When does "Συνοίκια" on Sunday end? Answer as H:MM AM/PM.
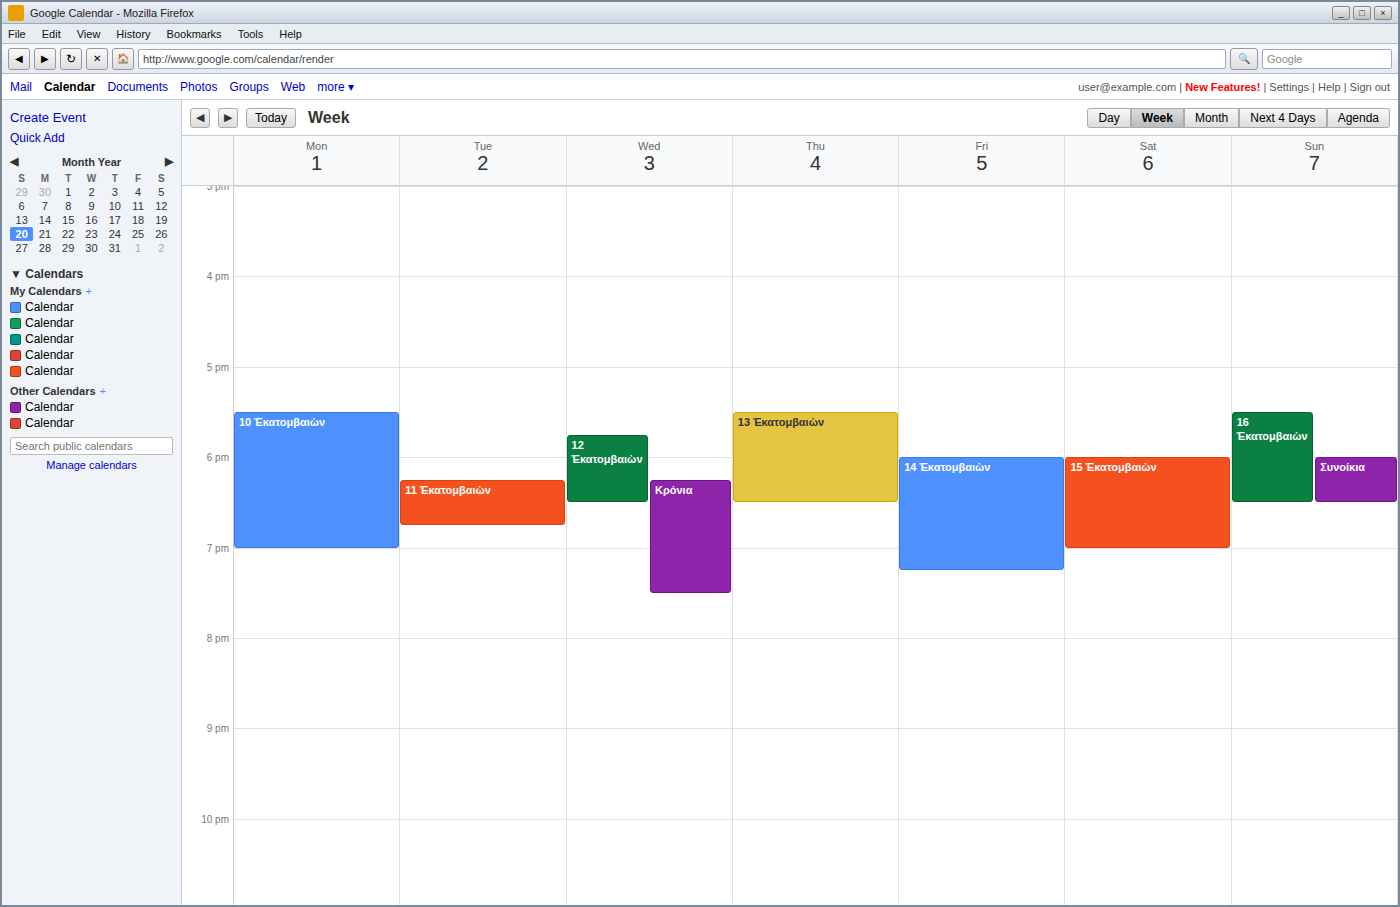
6:30 PM